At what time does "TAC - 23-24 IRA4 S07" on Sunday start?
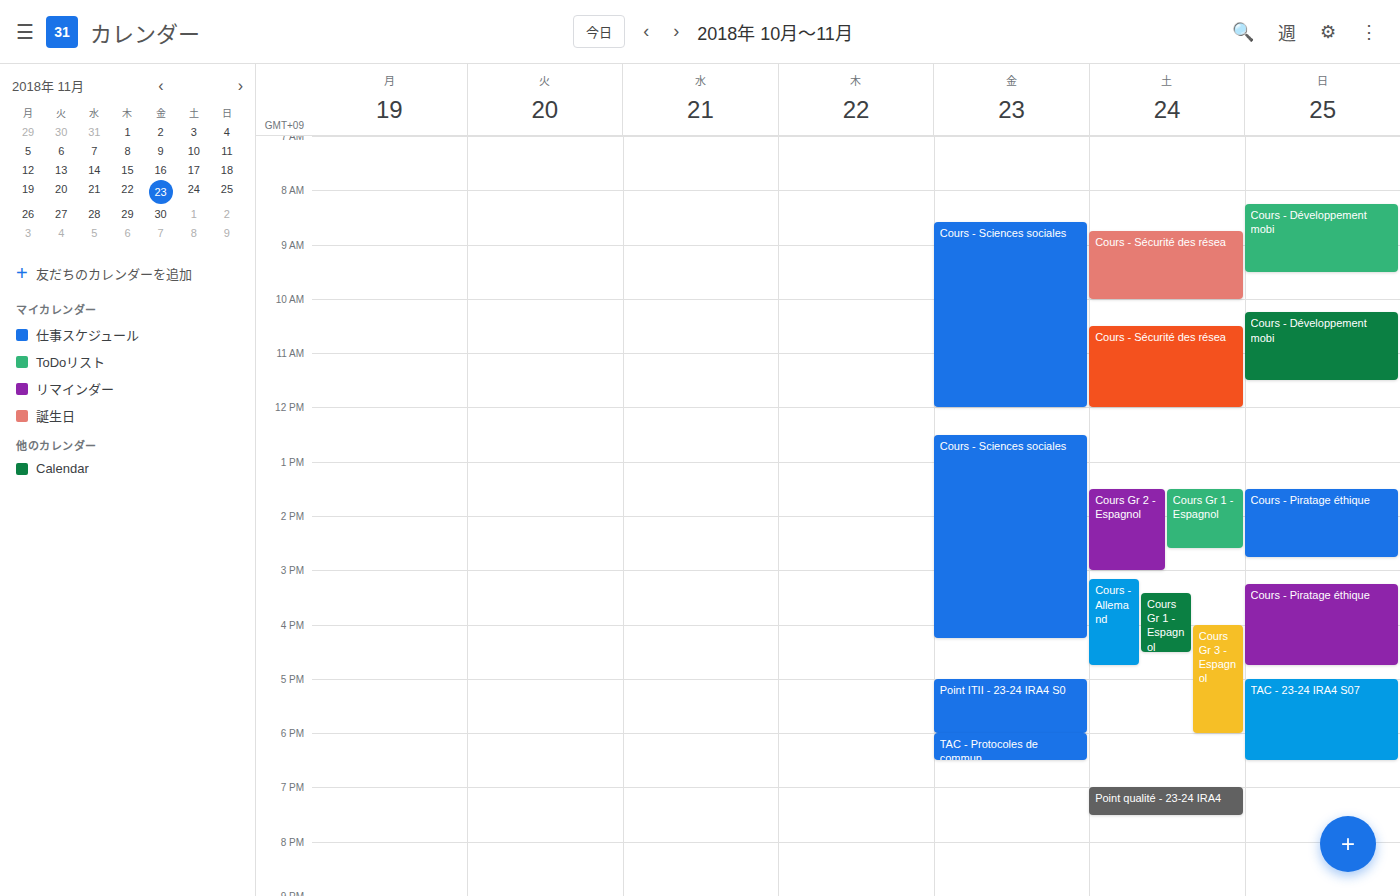
5:00 PM